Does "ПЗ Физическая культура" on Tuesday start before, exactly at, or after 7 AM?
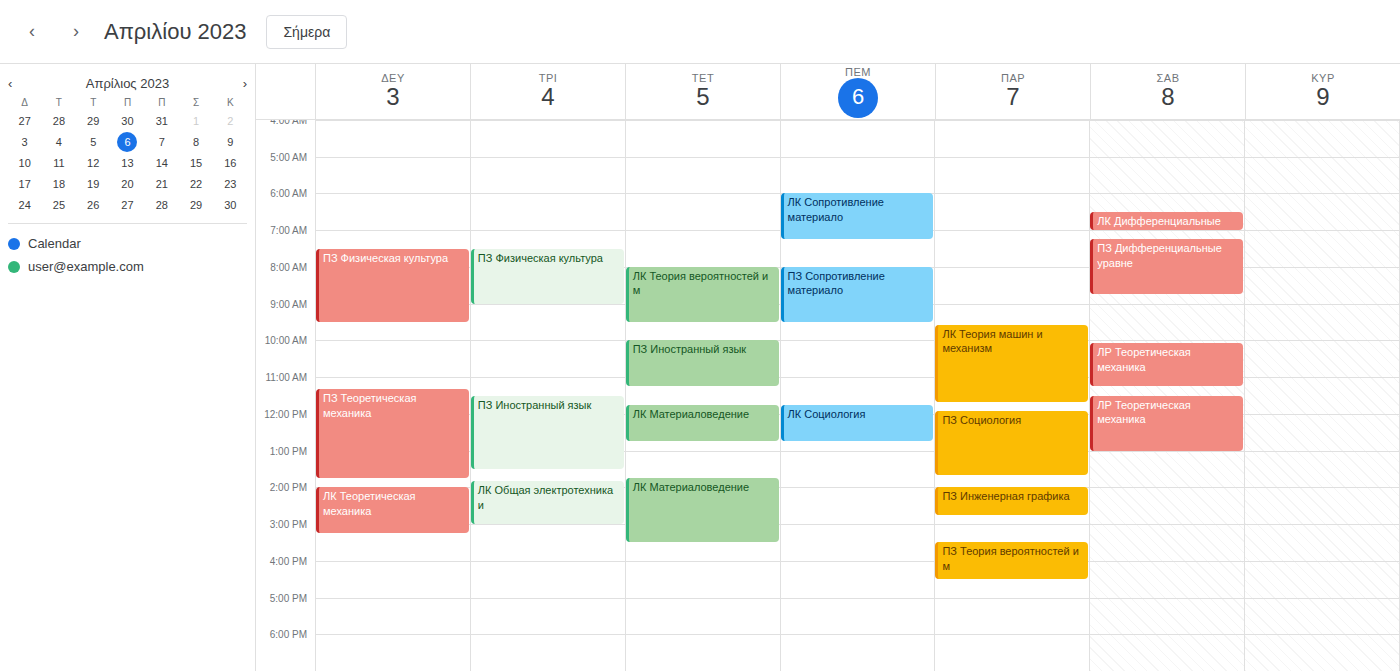
7:30 AM -- after 7 AM, 30 minutes below the 7 AM line.